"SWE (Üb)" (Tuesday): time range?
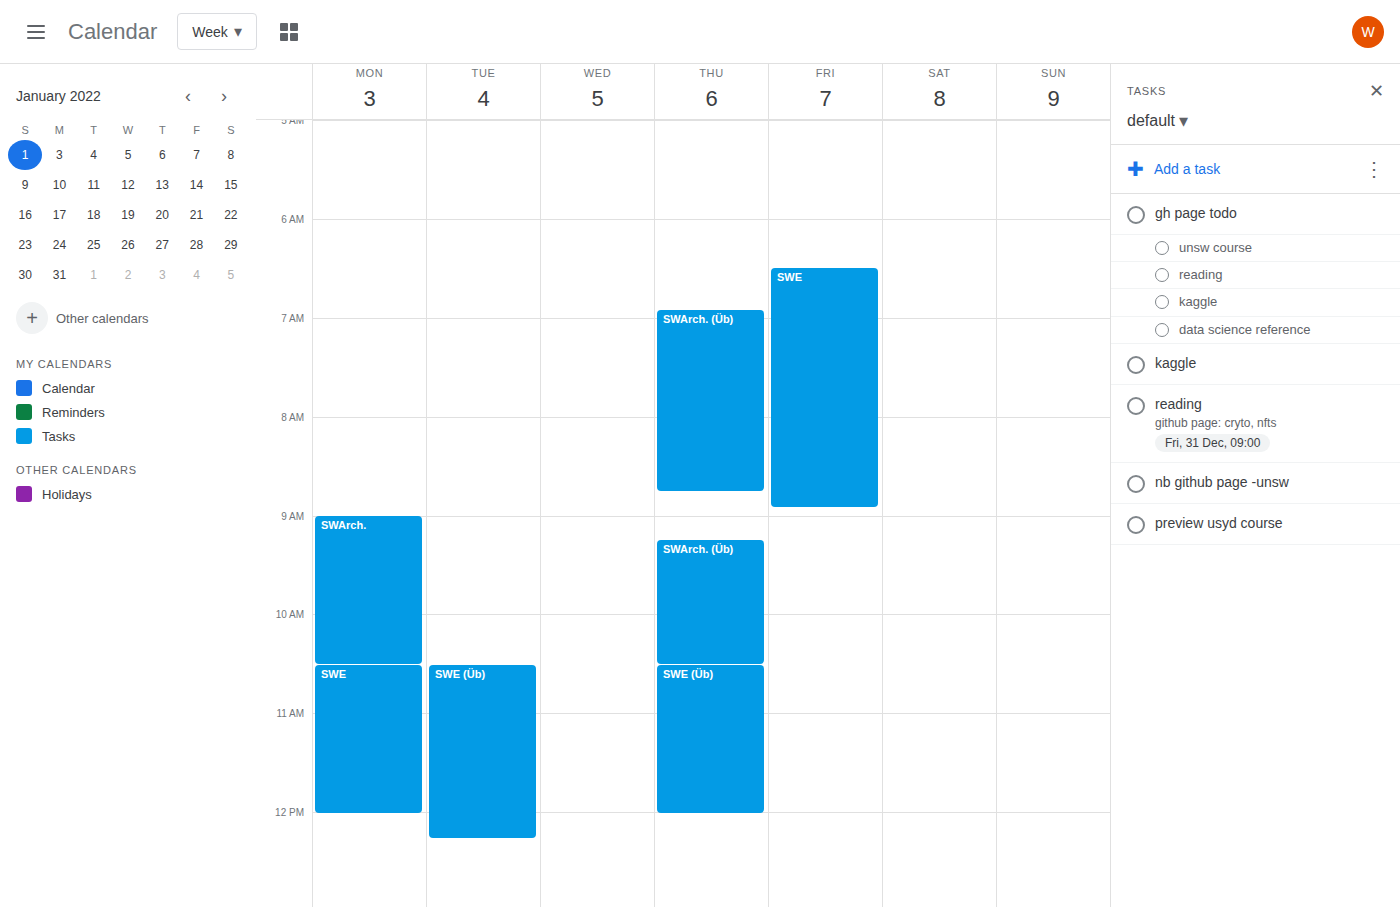
10:30 to 12:15